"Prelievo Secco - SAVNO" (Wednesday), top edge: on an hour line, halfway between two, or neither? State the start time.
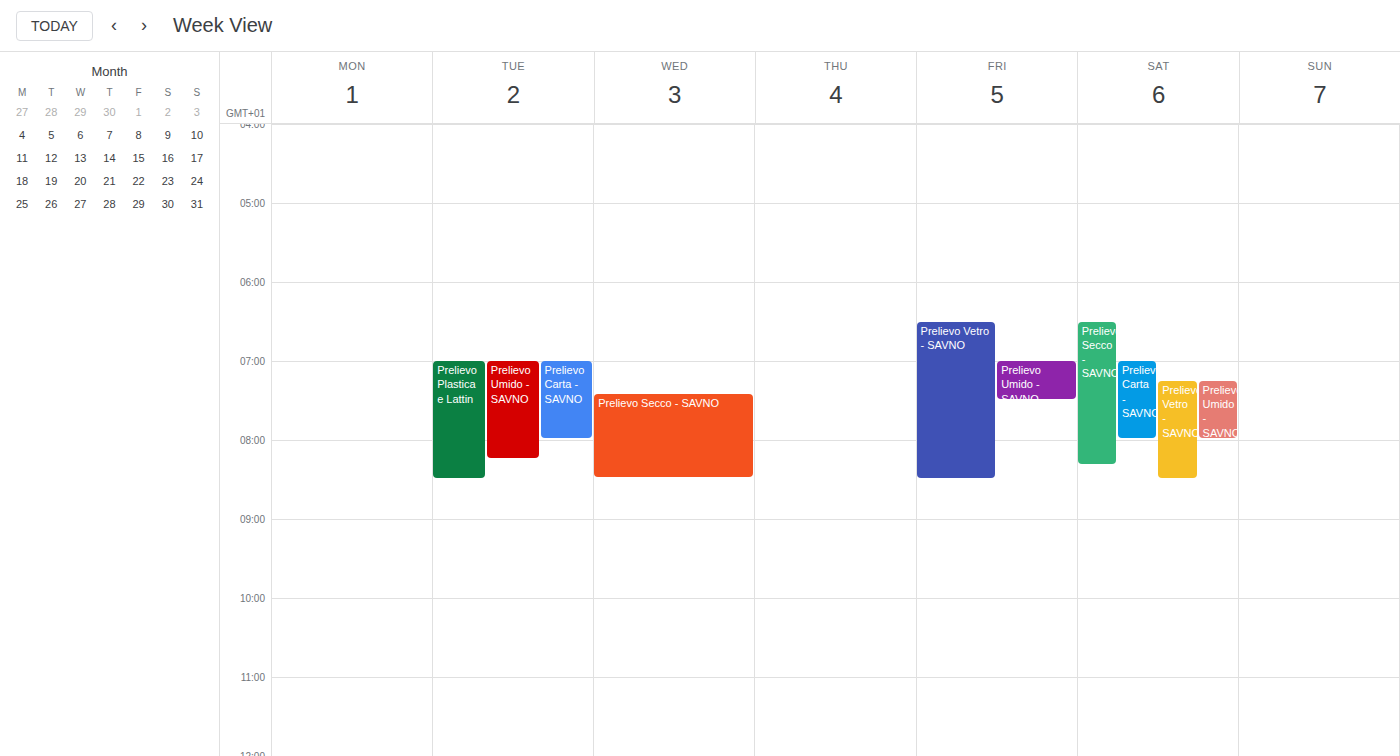
7:25 AM -- neither: 25 minutes below the 7 AM line and 35 minutes above the 8 AM line.